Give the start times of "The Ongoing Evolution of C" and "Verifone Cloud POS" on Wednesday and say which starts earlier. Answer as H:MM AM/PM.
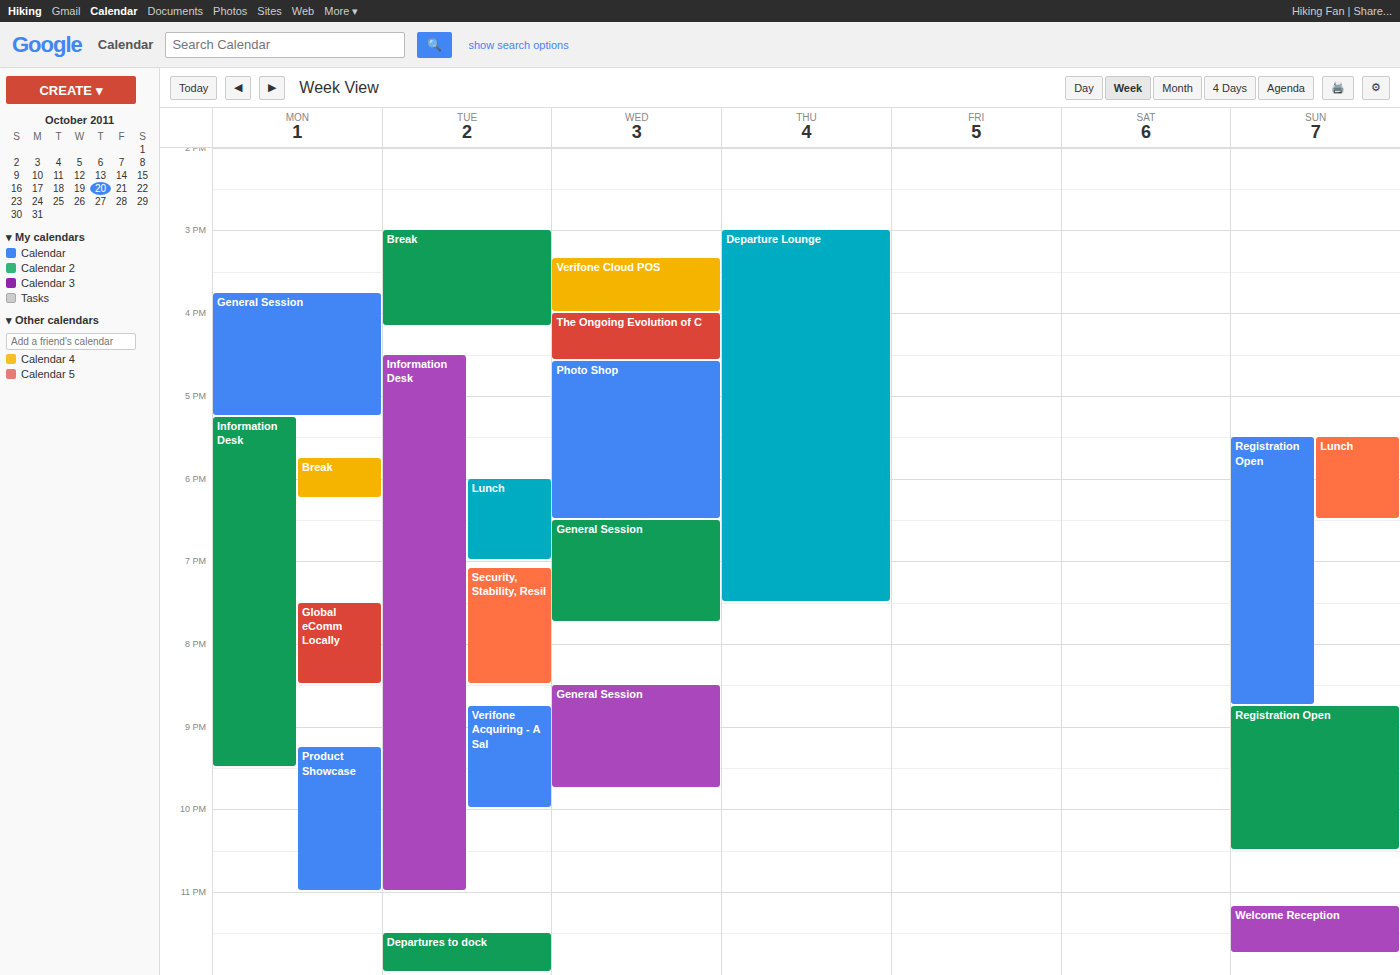
"Verifone Cloud POS" 3:20 PM; "The Ongoing Evolution of C" 4:00 PM.